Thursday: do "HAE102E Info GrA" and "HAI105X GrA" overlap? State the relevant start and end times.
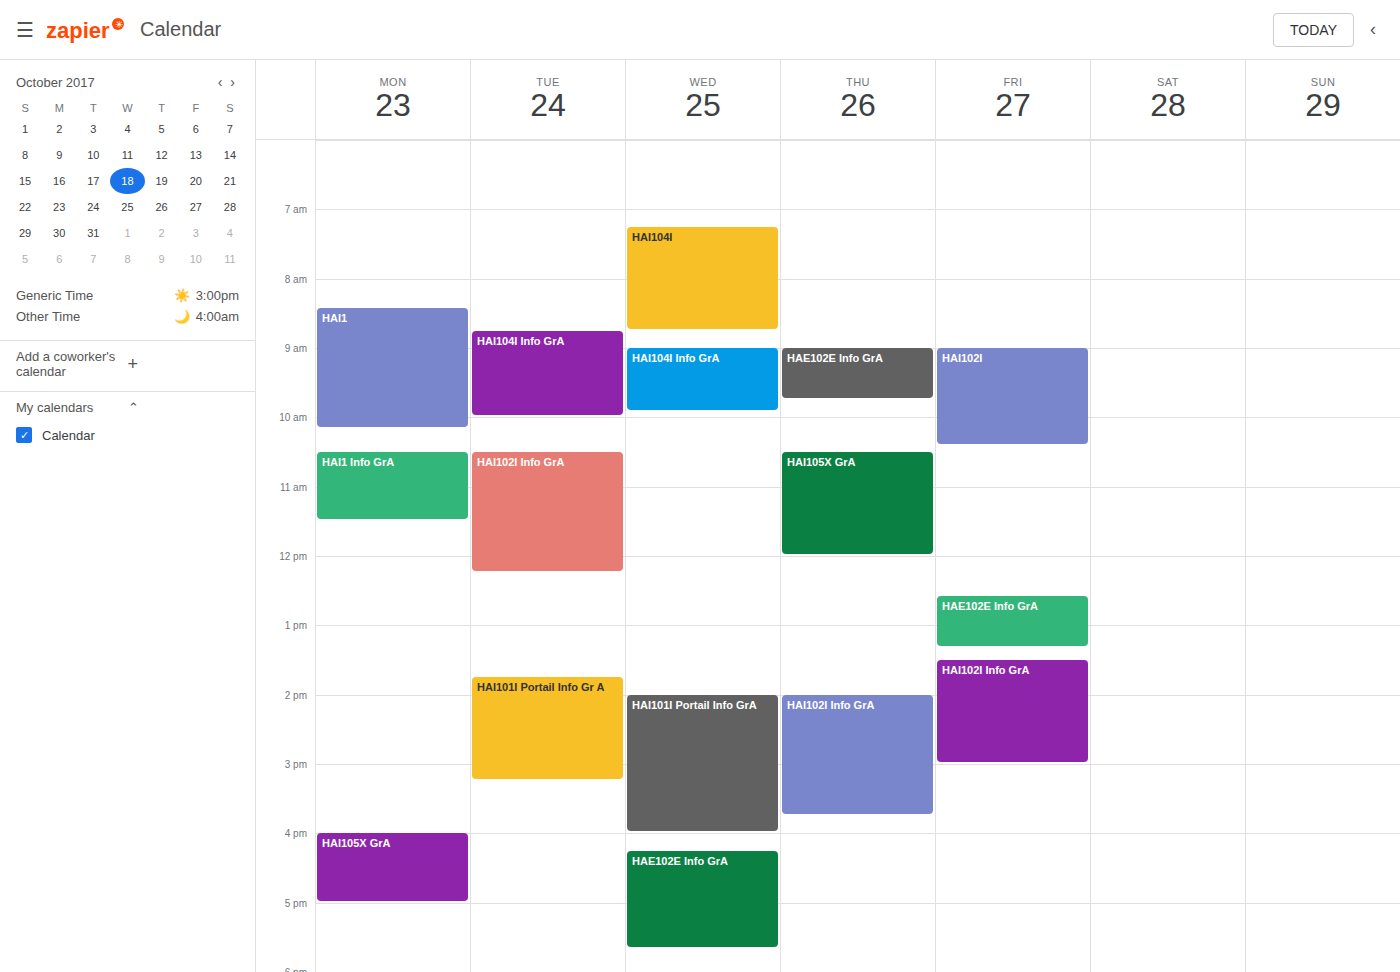
"HAE102E Info GrA" ends at 9:45 AM and "HAI105X GrA" starts at 10:30 AM -- no overlap.